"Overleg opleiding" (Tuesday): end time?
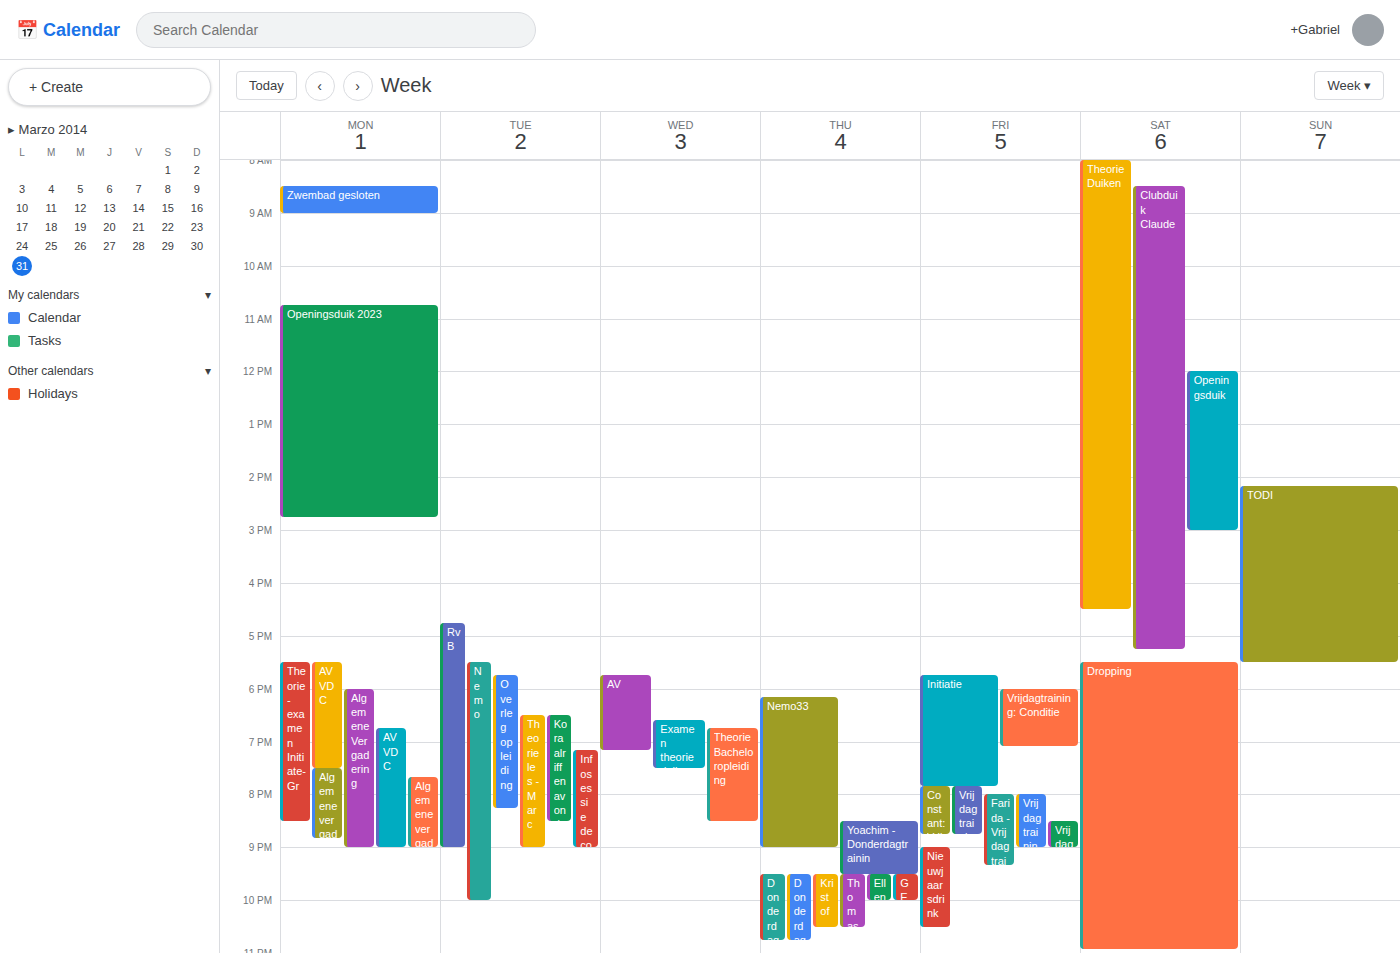
8:15 PM